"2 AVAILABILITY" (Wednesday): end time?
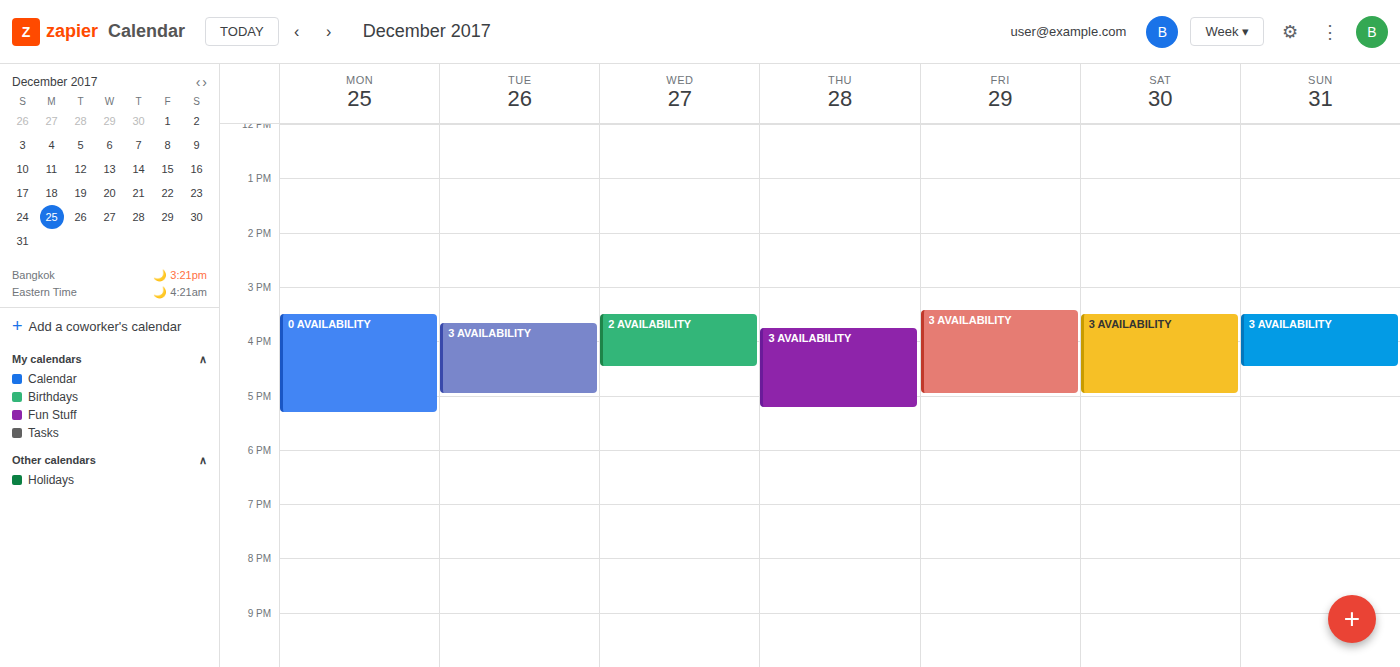
4:30 PM